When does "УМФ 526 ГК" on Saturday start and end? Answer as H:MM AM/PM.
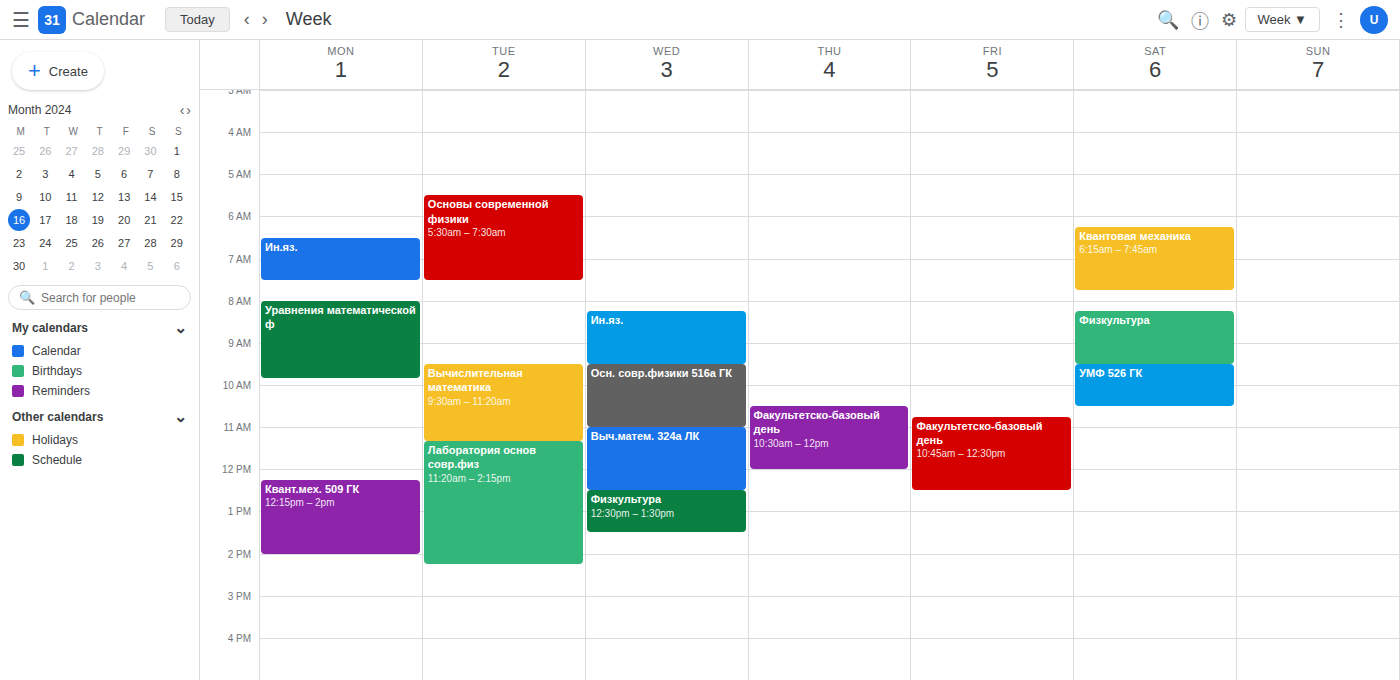
9:30 AM to 10:30 AM